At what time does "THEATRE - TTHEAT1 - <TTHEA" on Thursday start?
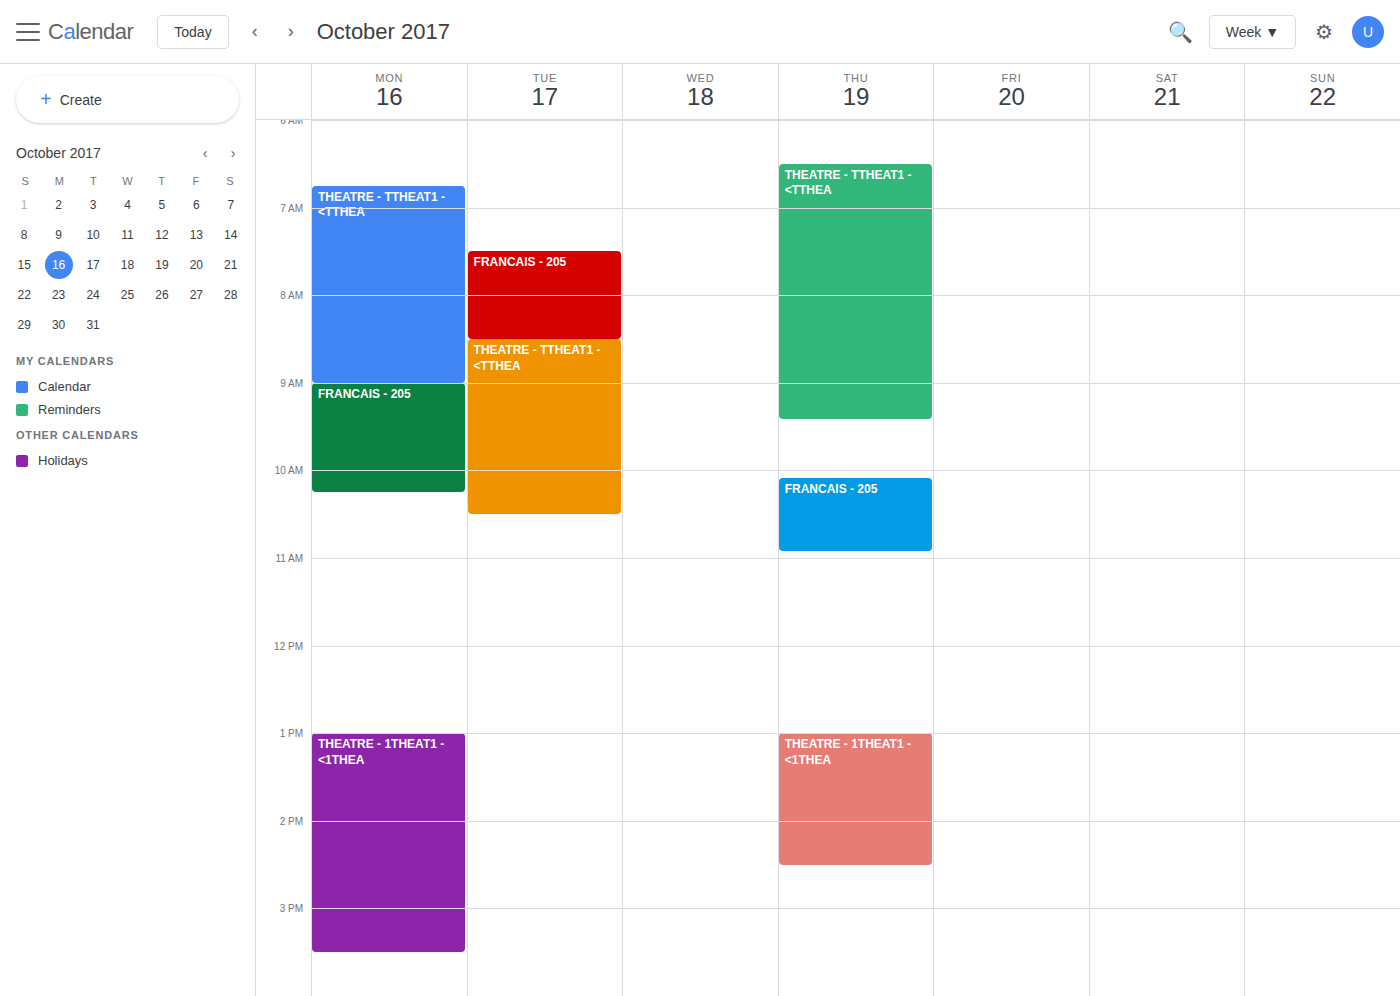
6:30 AM